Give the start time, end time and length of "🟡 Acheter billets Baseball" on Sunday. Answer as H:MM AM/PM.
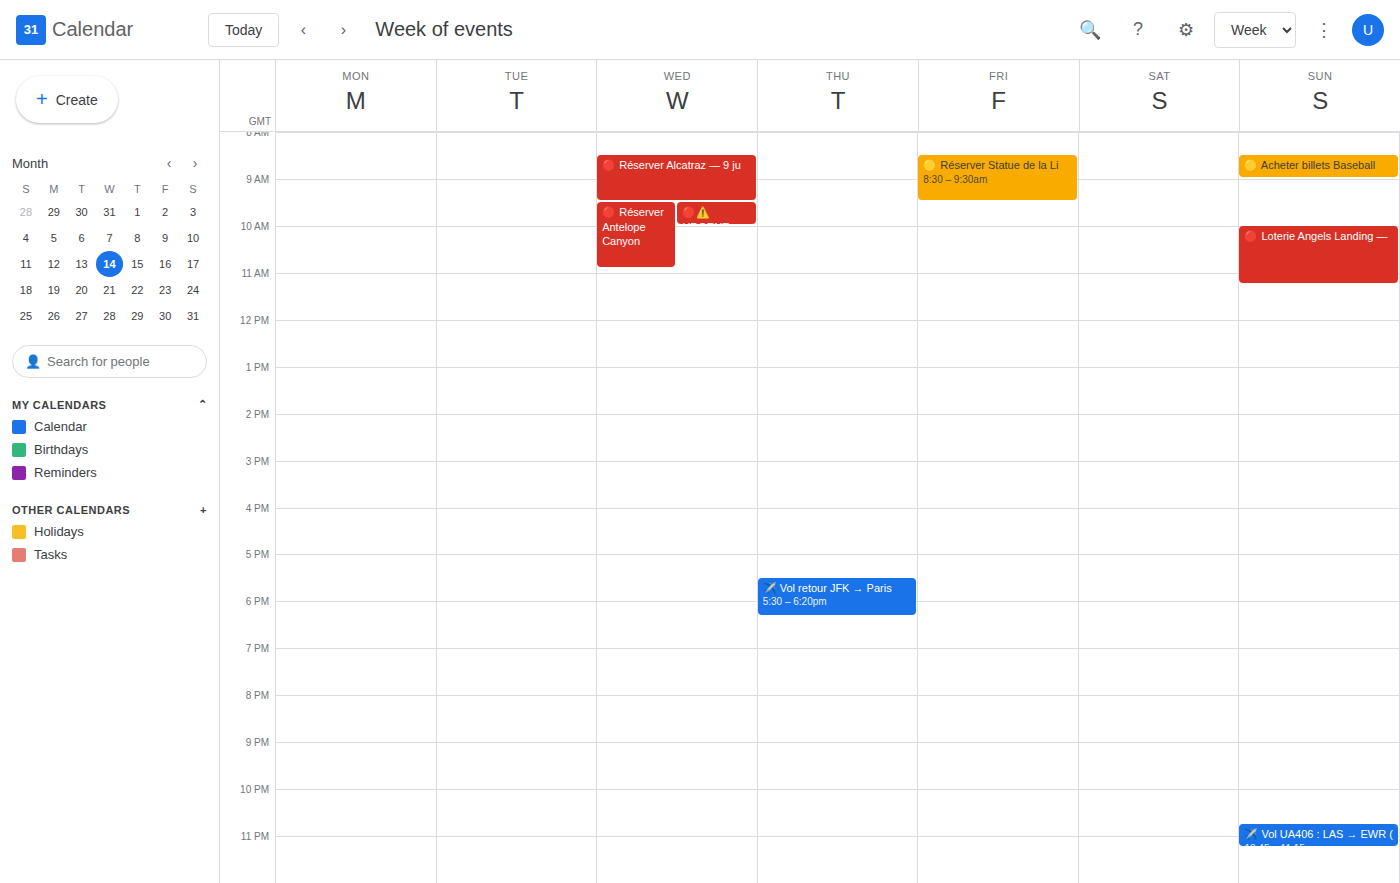
8:30 AM to 9:00 AM, 30 minutes